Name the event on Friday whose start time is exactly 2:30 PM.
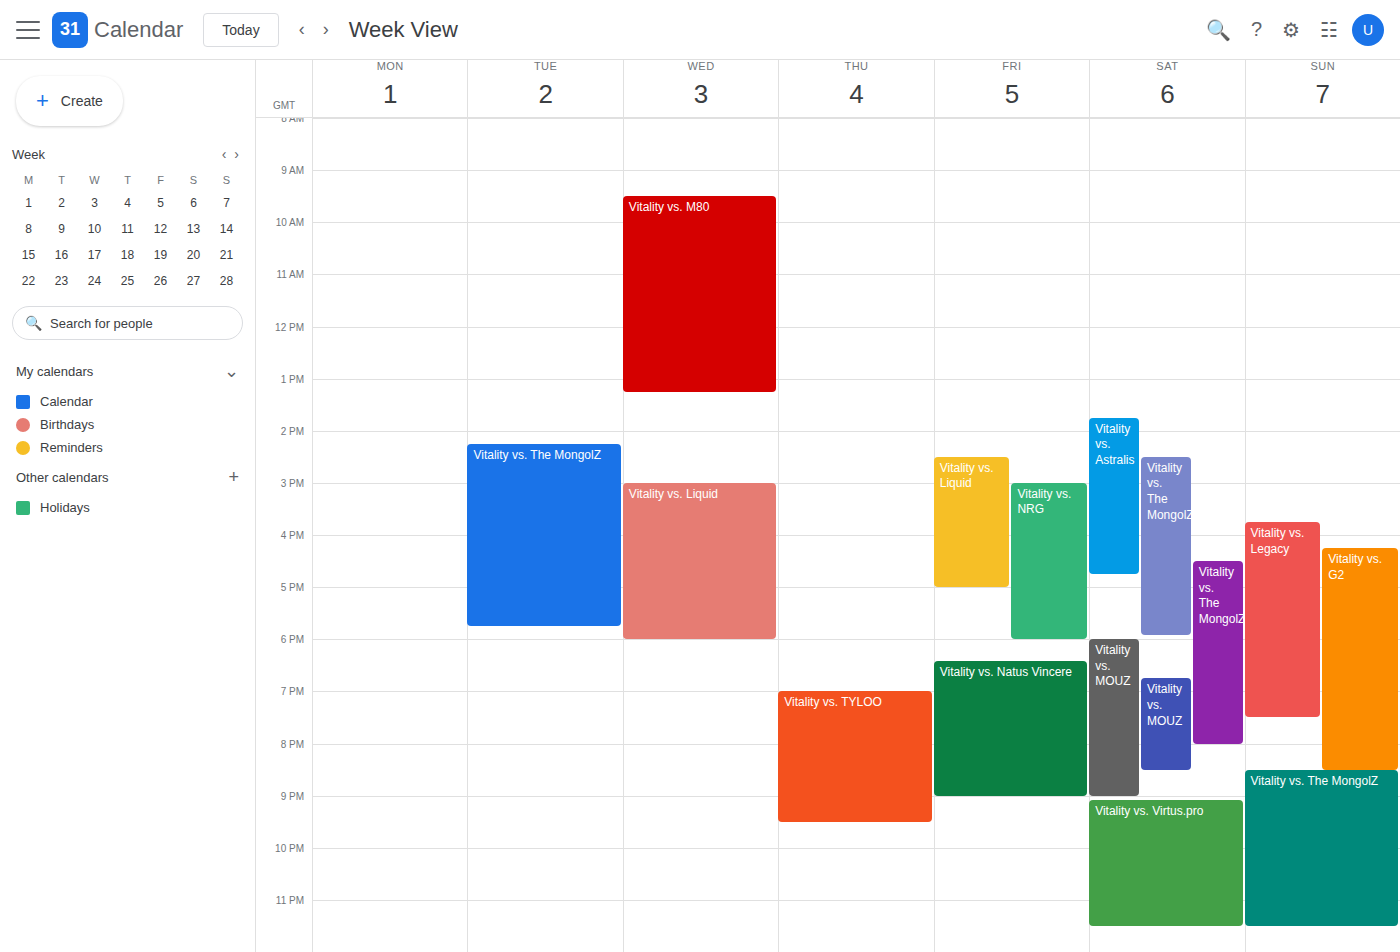
"Vitality vs. Liquid"